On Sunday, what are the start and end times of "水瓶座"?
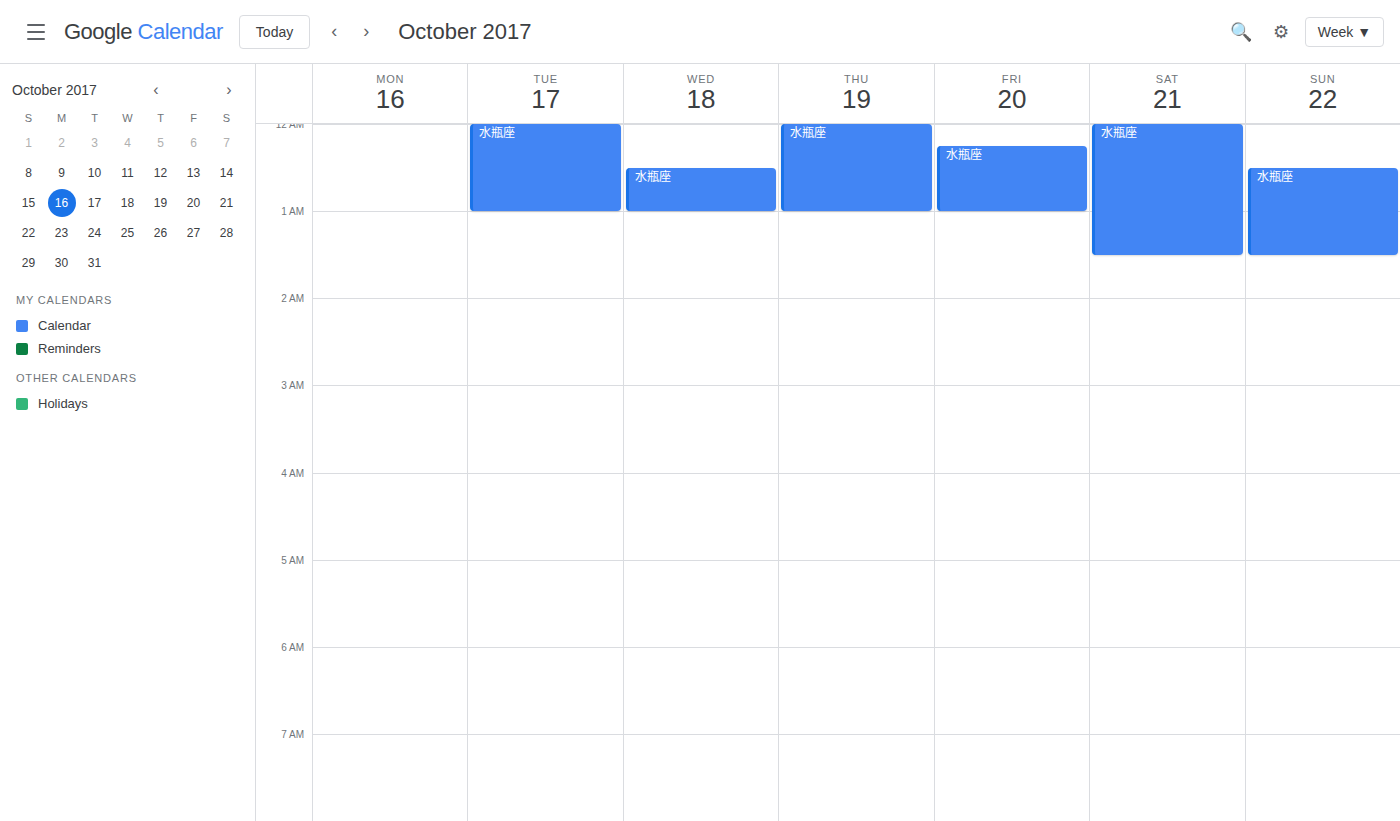
12:30 AM to 1:30 AM